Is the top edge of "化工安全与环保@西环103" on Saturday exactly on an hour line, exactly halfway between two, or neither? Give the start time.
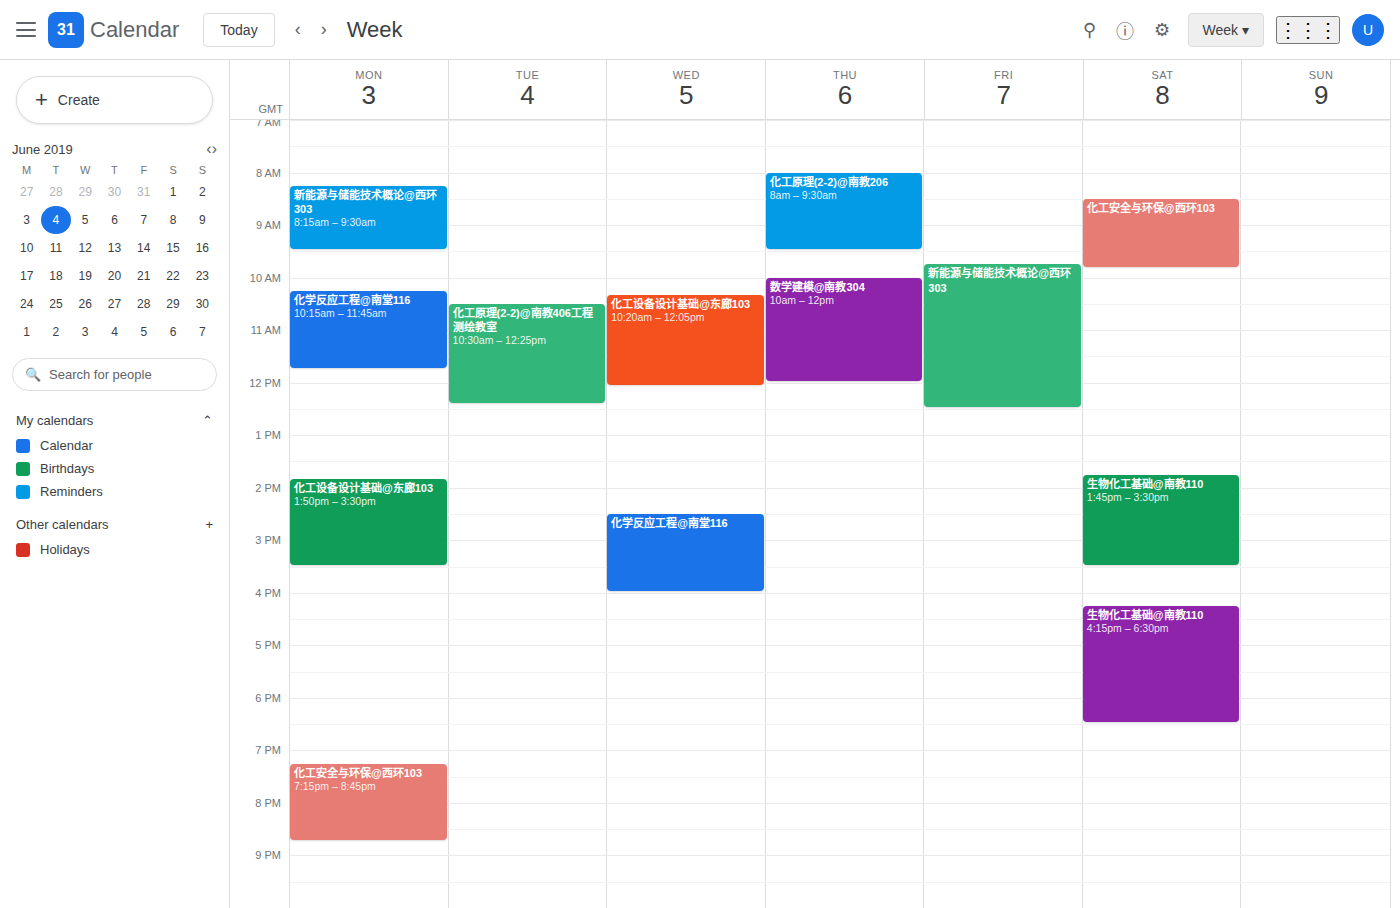
8:30 AM -- halfway between the 8 AM and 9 AM lines.